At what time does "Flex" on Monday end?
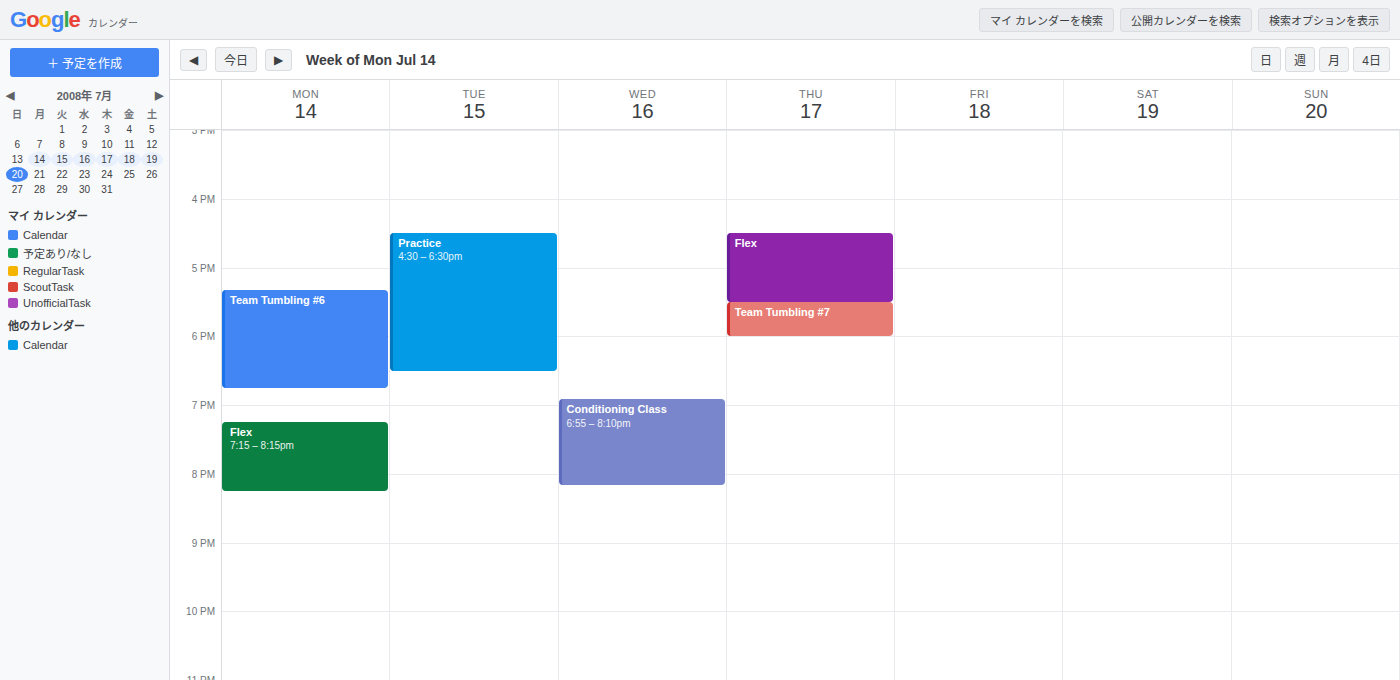
20:15